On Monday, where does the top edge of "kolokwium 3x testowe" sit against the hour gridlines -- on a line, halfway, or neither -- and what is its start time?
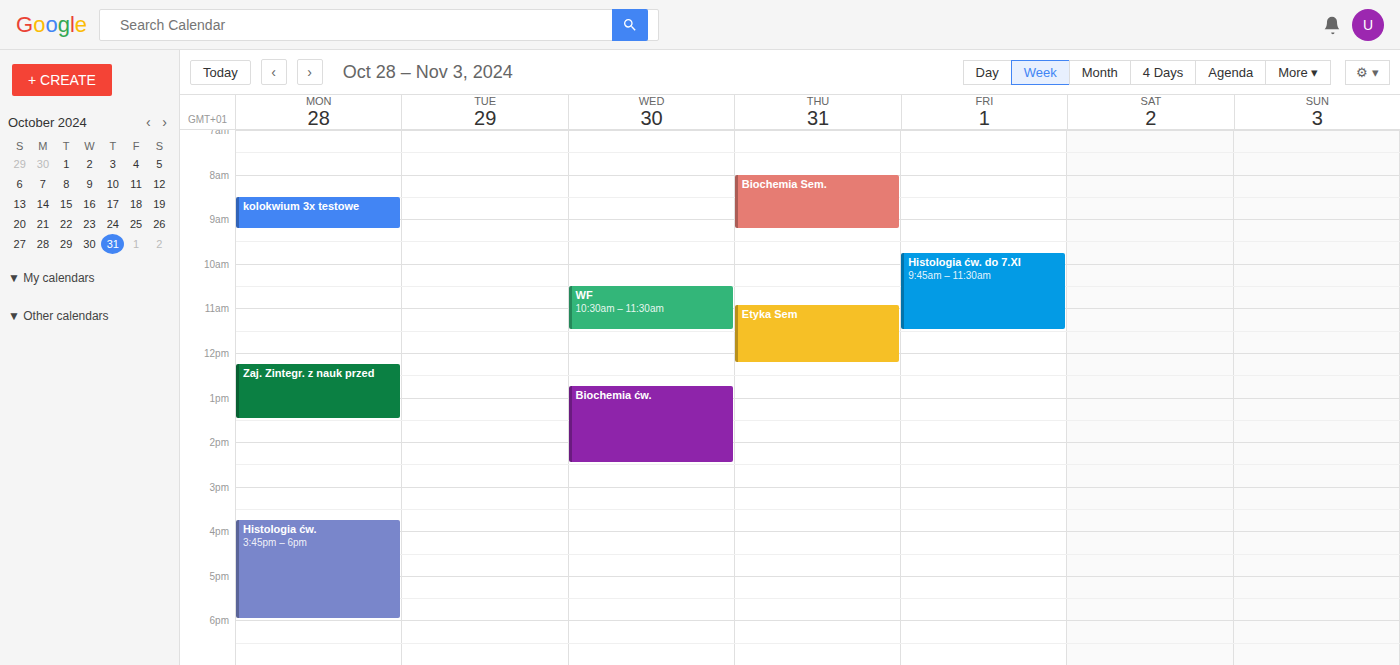
08:30 -- halfway between the 08:00 and 09:00 lines.